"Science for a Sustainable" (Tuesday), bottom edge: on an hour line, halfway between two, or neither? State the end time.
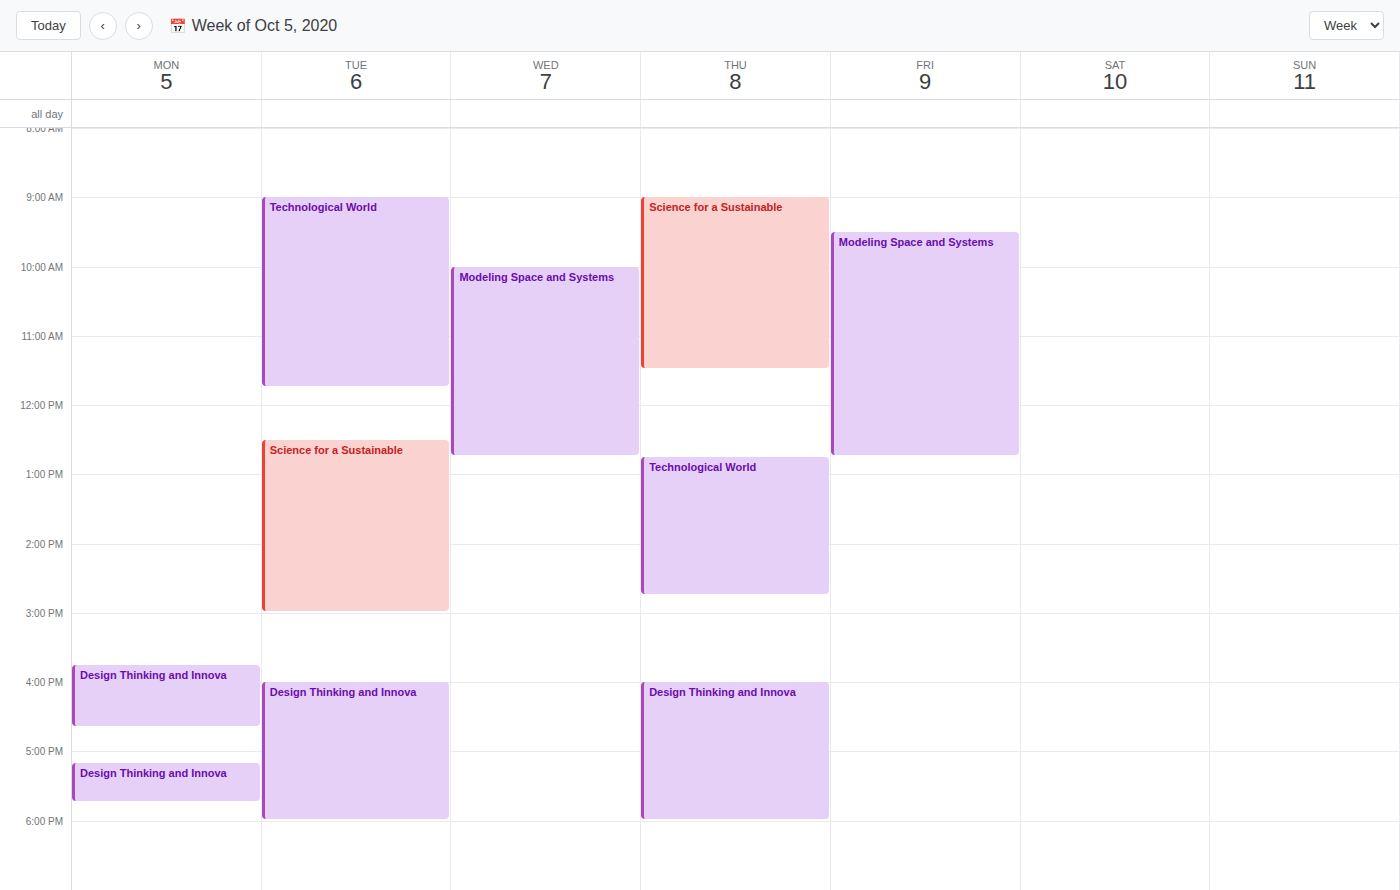
3:00 PM -- exactly on the 3 PM line.